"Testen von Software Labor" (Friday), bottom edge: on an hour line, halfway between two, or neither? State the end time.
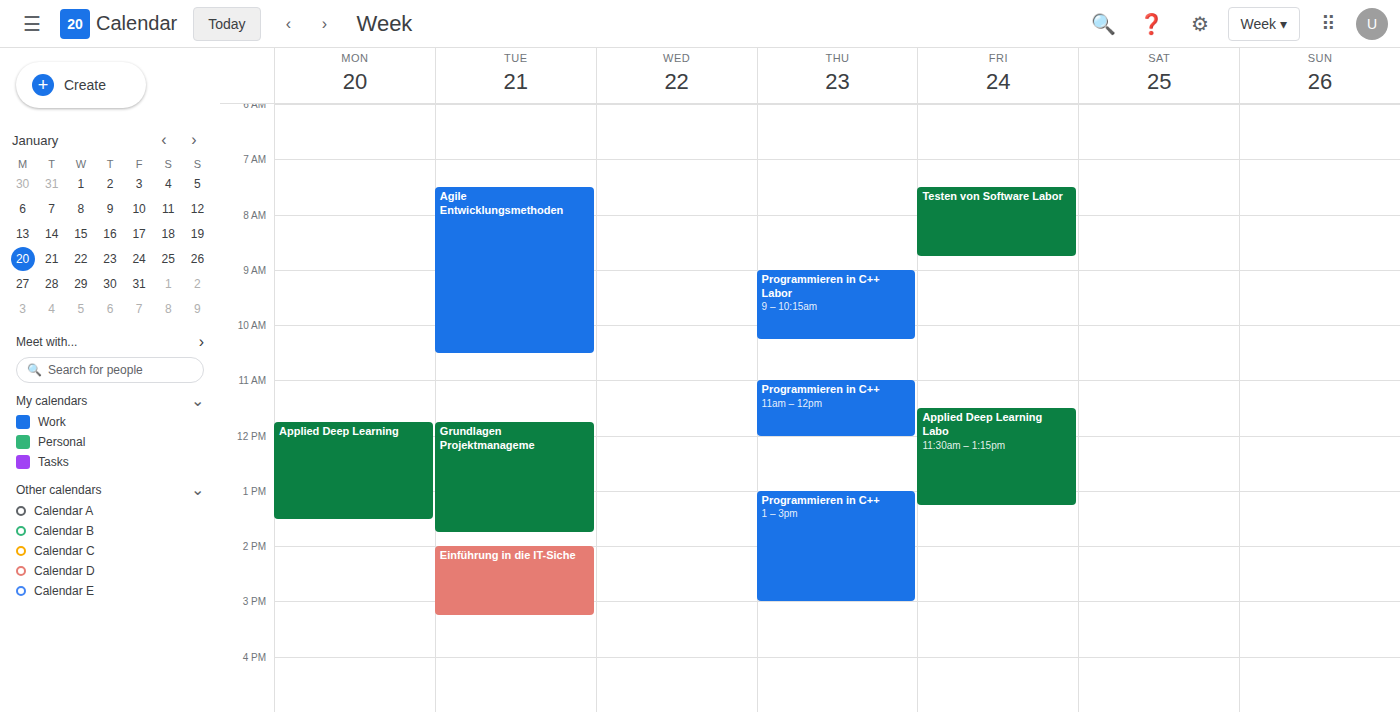
8:45 AM -- neither: three quarters of the way from the 8 AM line to the 9 AM line.